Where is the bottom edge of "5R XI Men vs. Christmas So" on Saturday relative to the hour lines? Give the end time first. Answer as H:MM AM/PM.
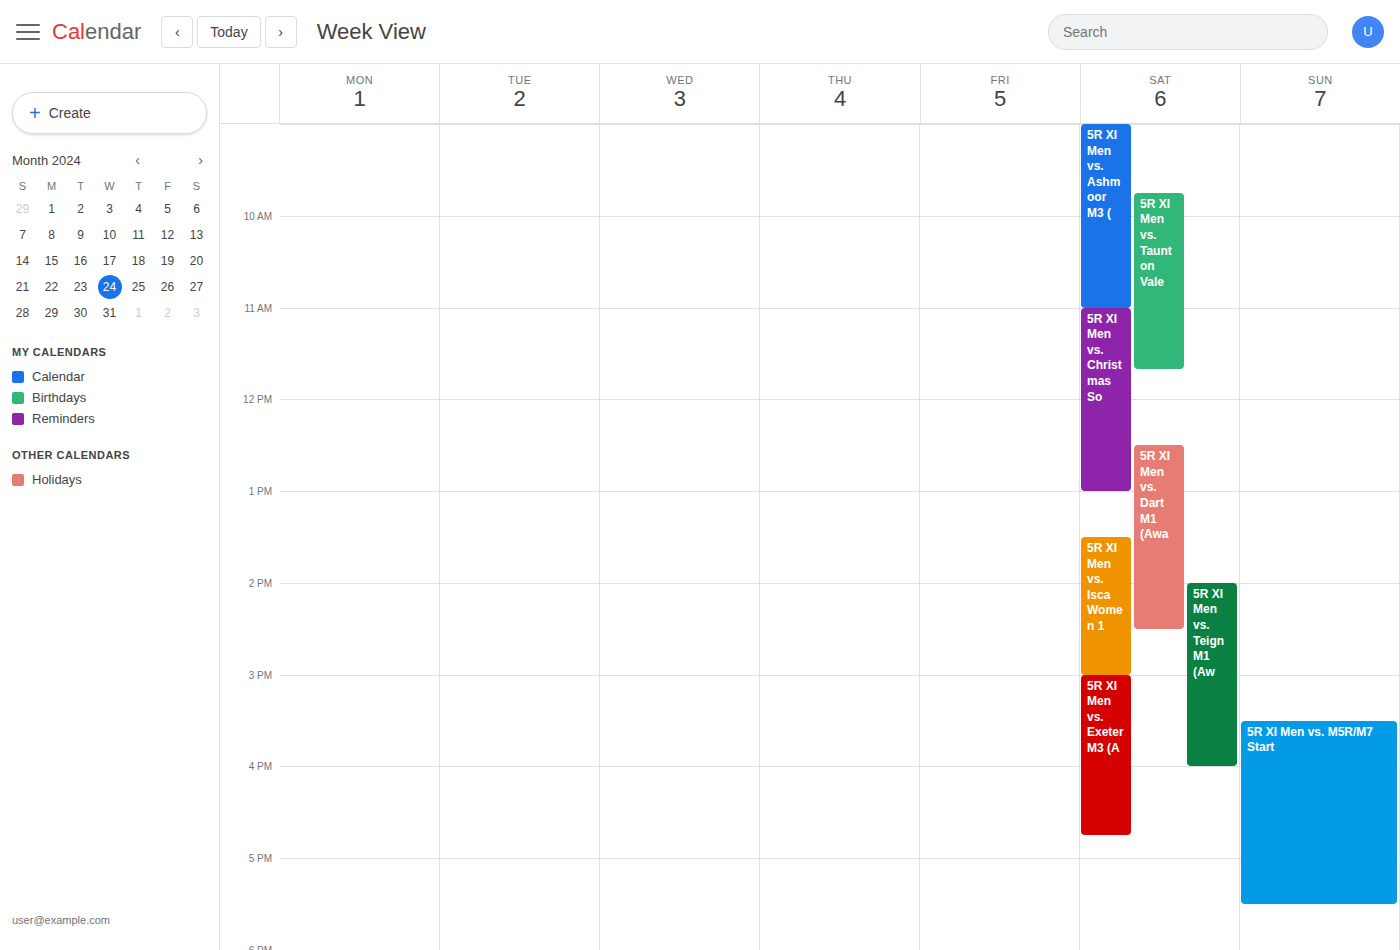
1:00 PM -- exactly on the 1 PM line.